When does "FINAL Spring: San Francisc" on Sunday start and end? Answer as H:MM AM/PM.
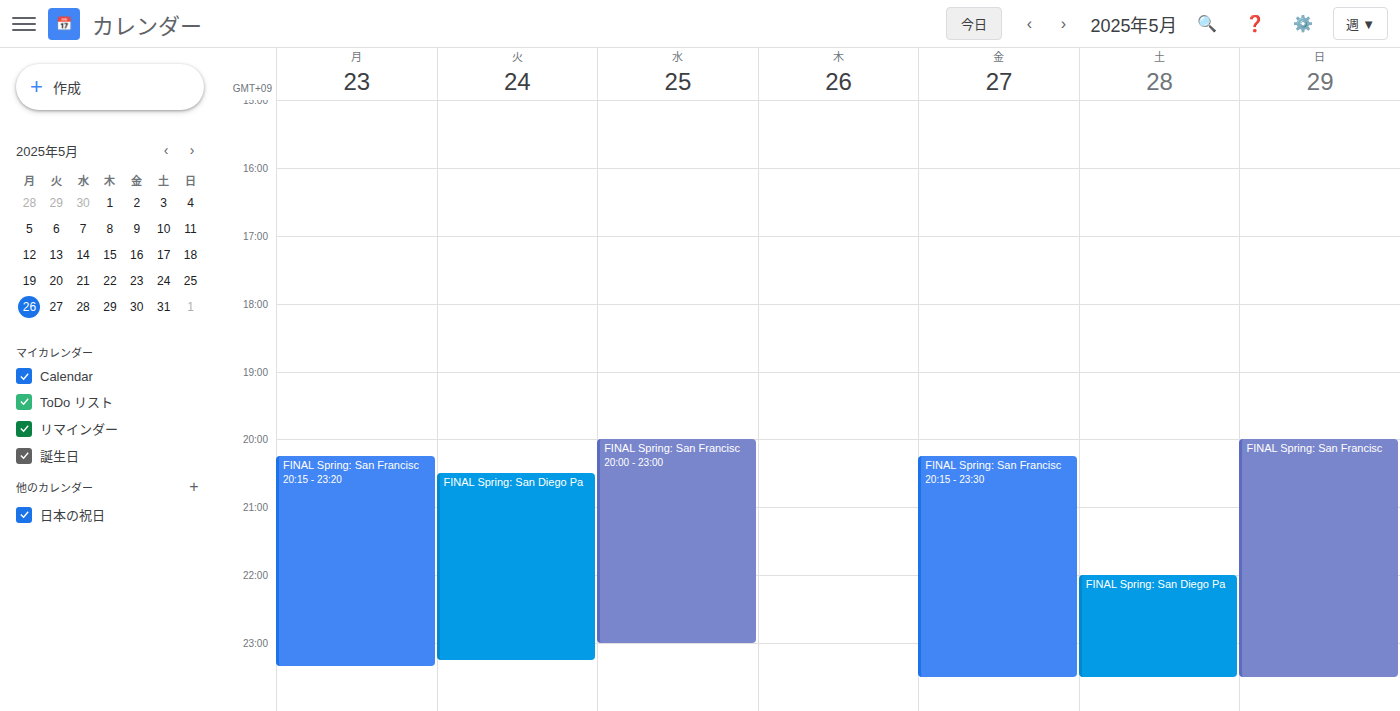
8:00 PM to 11:30 PM